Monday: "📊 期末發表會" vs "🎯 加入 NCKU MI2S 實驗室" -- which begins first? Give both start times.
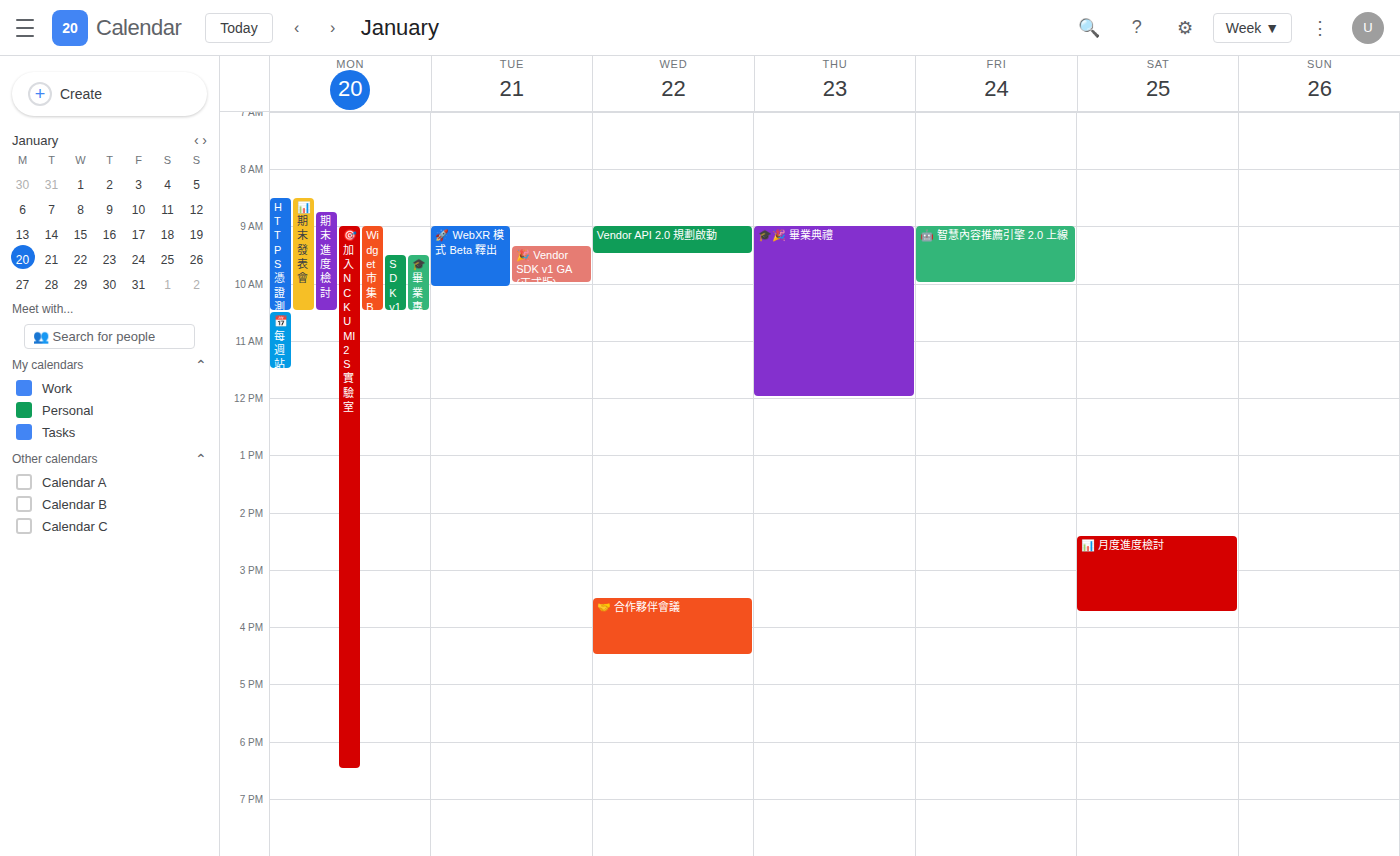
"📊 期末發表會" 8:30 AM; "🎯 加入 NCKU MI2S 實驗室" 9:00 AM.